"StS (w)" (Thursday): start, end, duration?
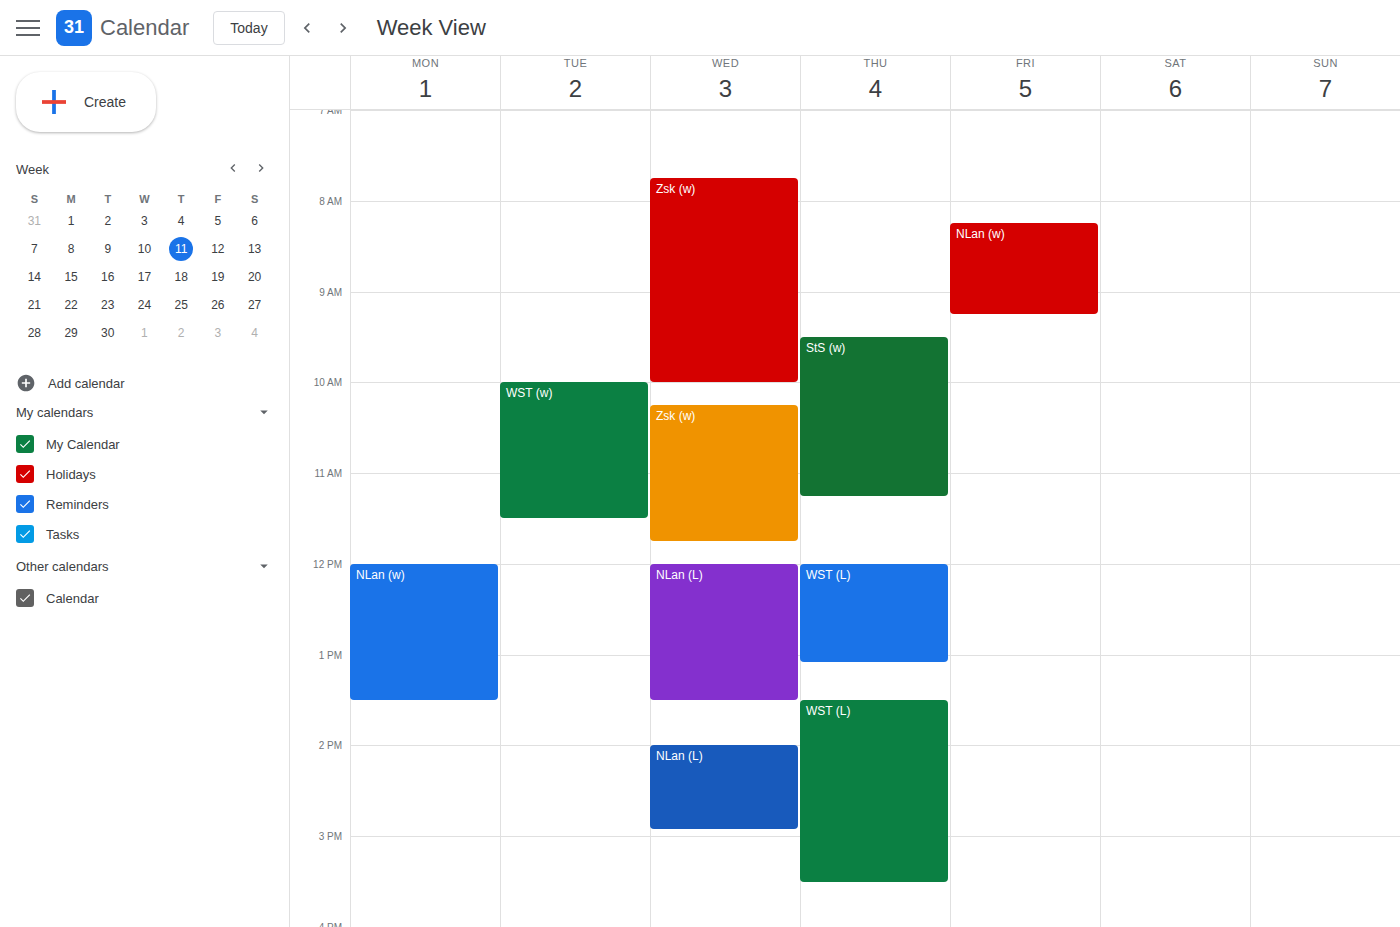
9:30 AM to 11:15 AM, 1 hour 45 minutes